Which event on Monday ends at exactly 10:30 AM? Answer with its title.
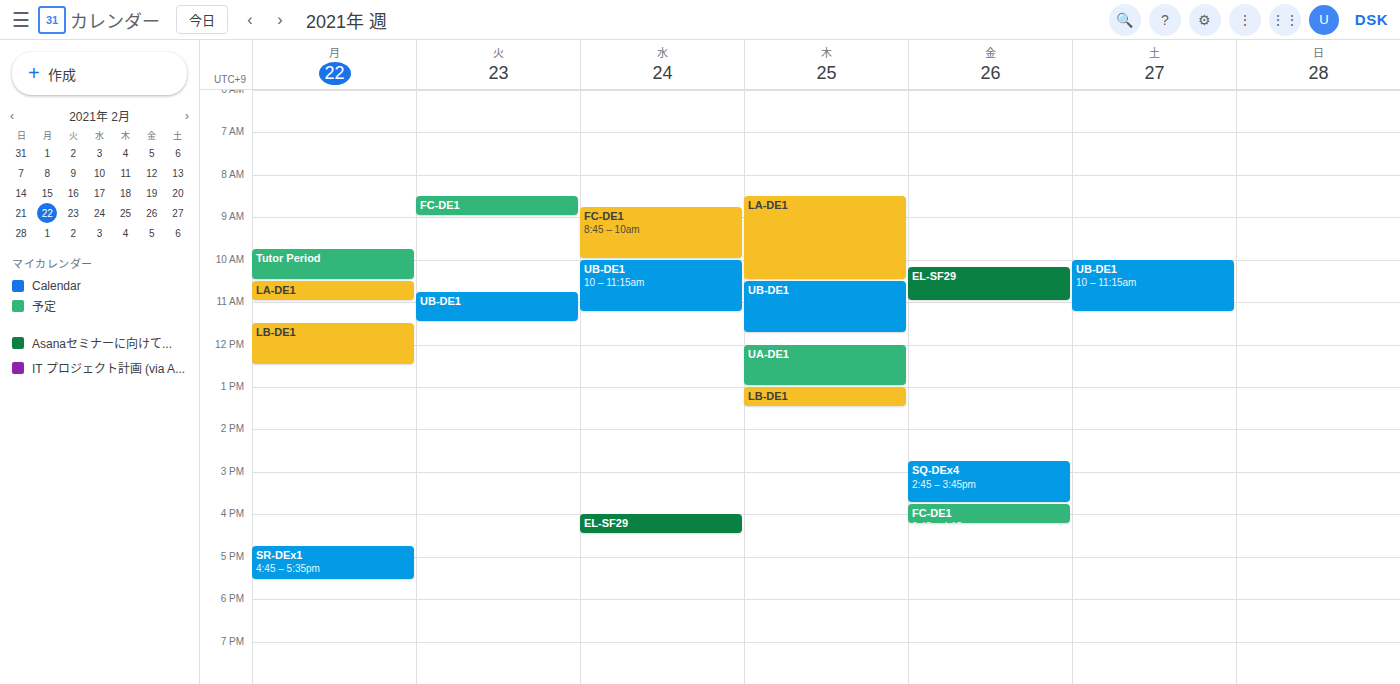
"Tutor Period"